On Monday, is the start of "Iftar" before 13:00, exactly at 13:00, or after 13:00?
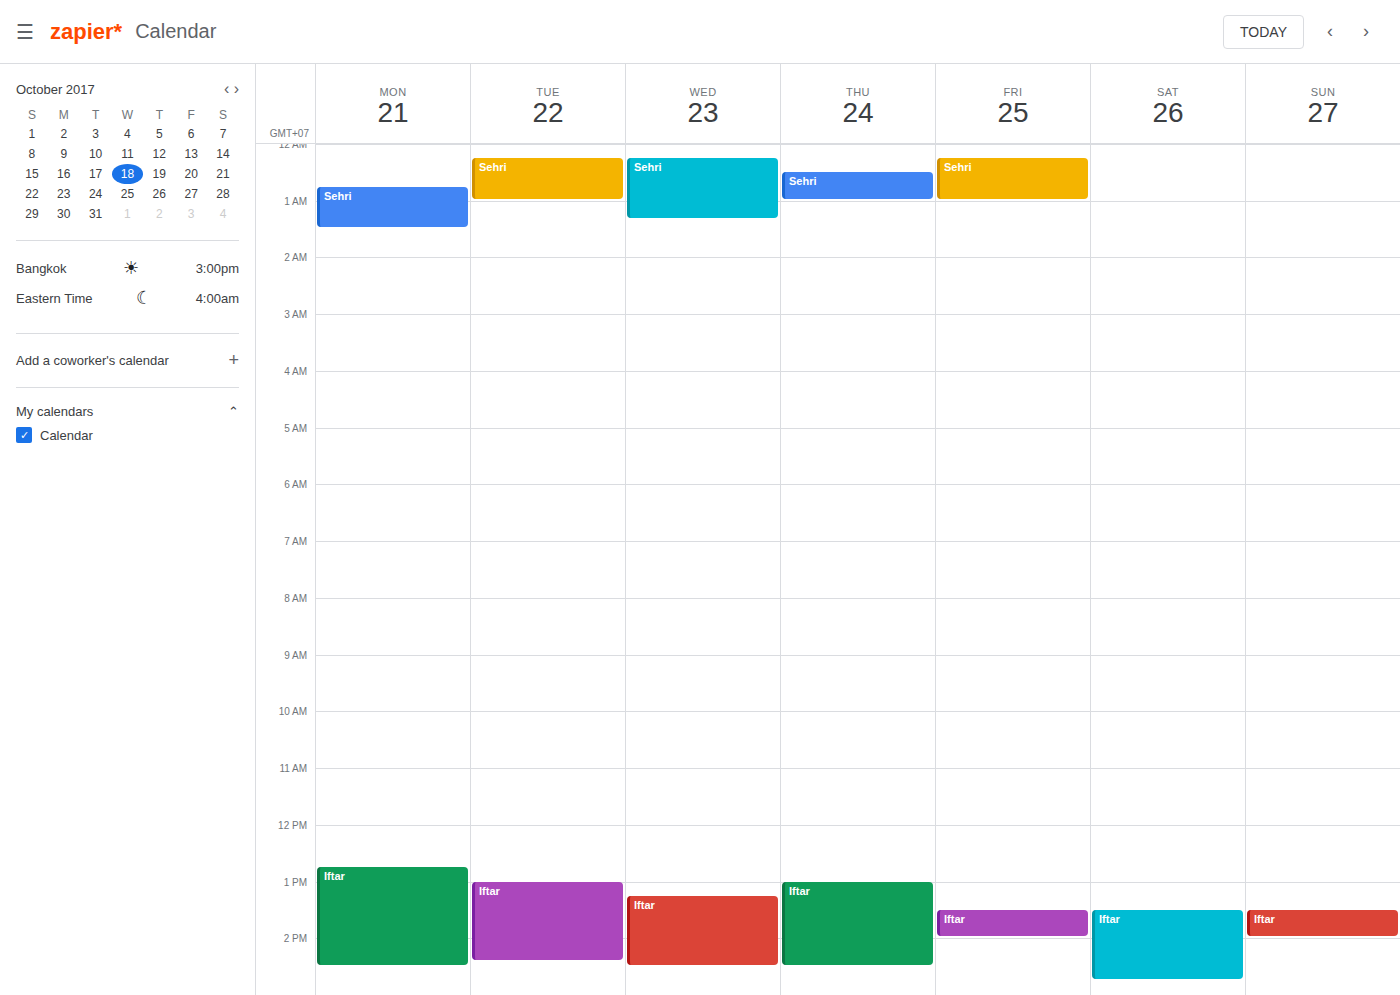
12:45 -- before 13:00, 15 minutes above the 13:00 line.